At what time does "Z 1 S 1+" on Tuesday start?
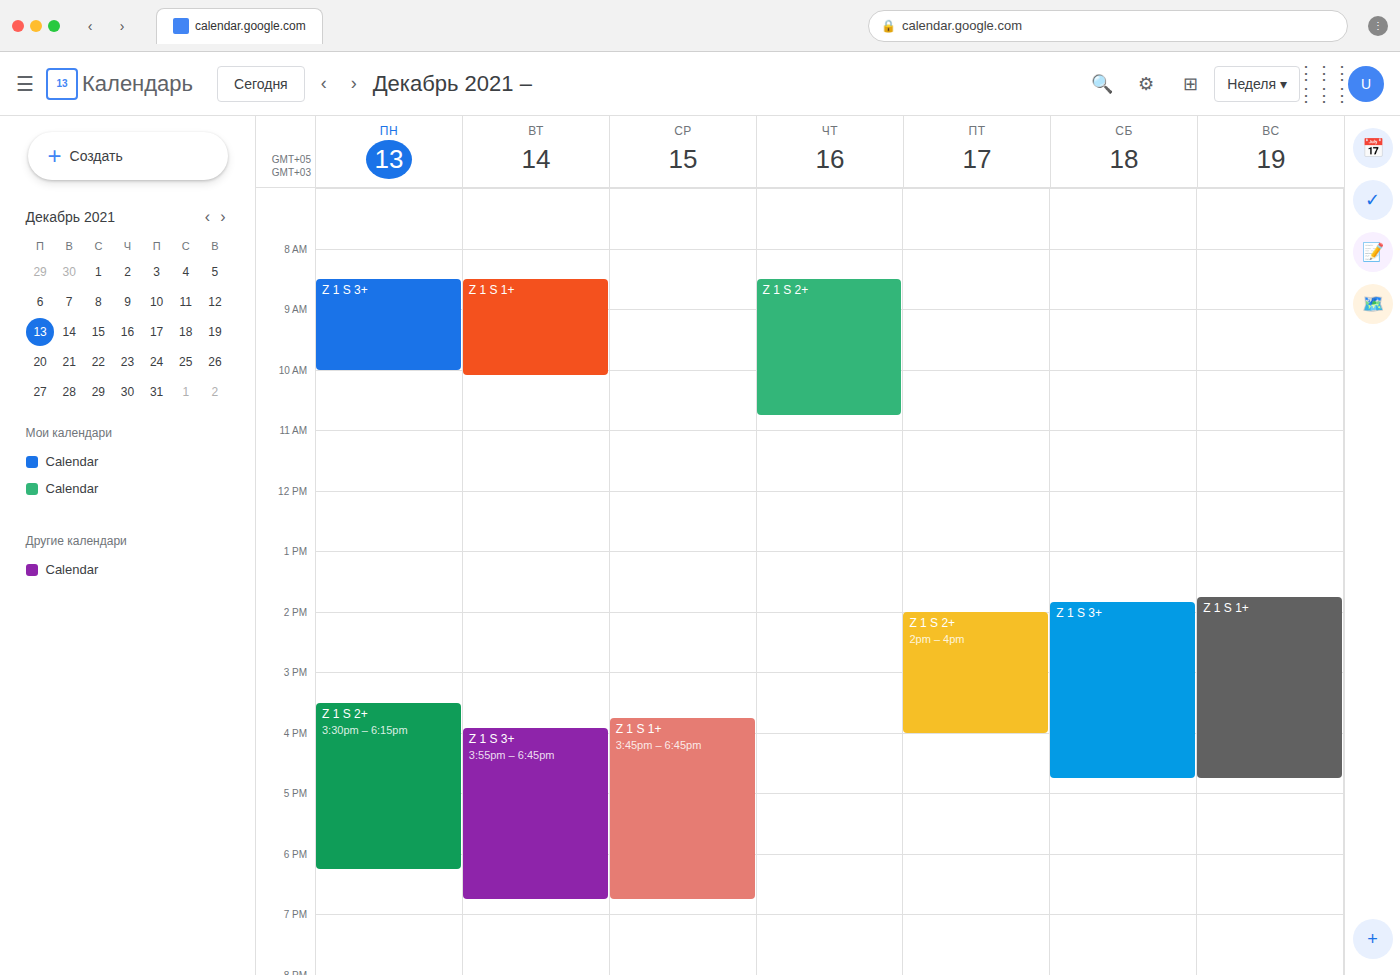
8:30 AM